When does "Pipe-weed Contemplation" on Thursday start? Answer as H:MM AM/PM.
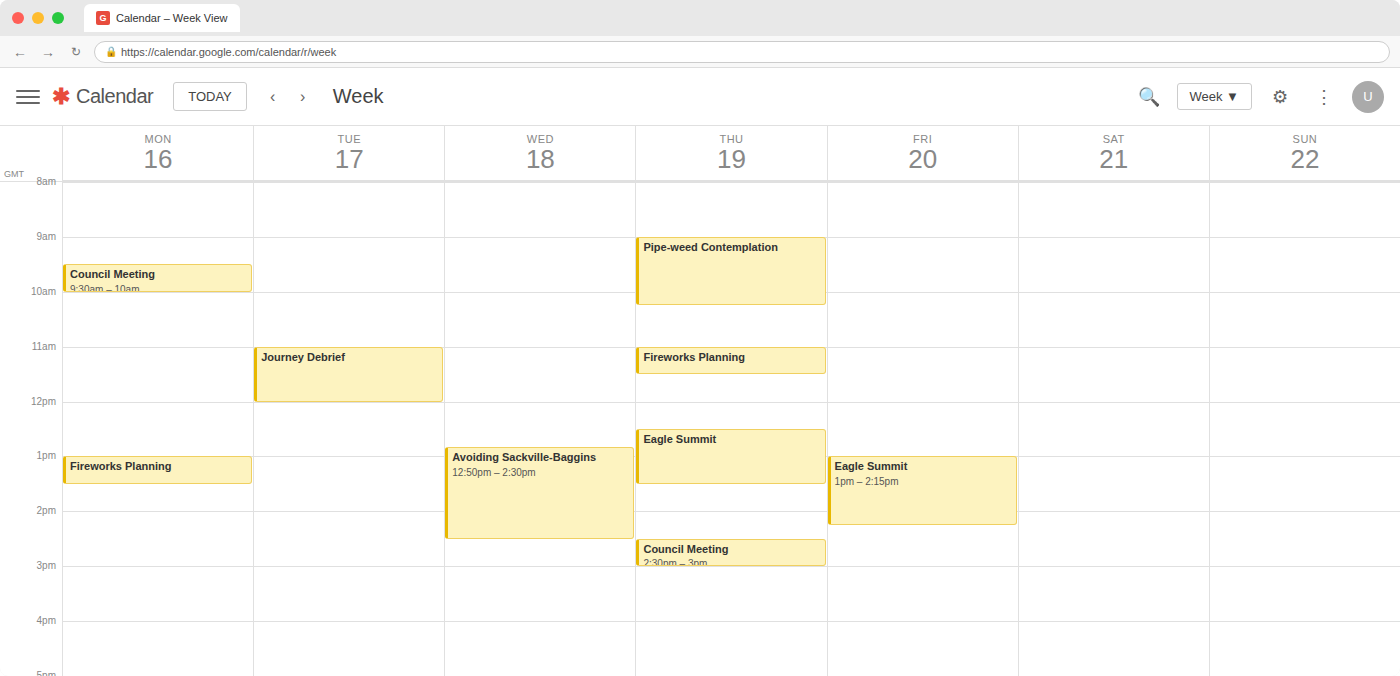
9:00 AM